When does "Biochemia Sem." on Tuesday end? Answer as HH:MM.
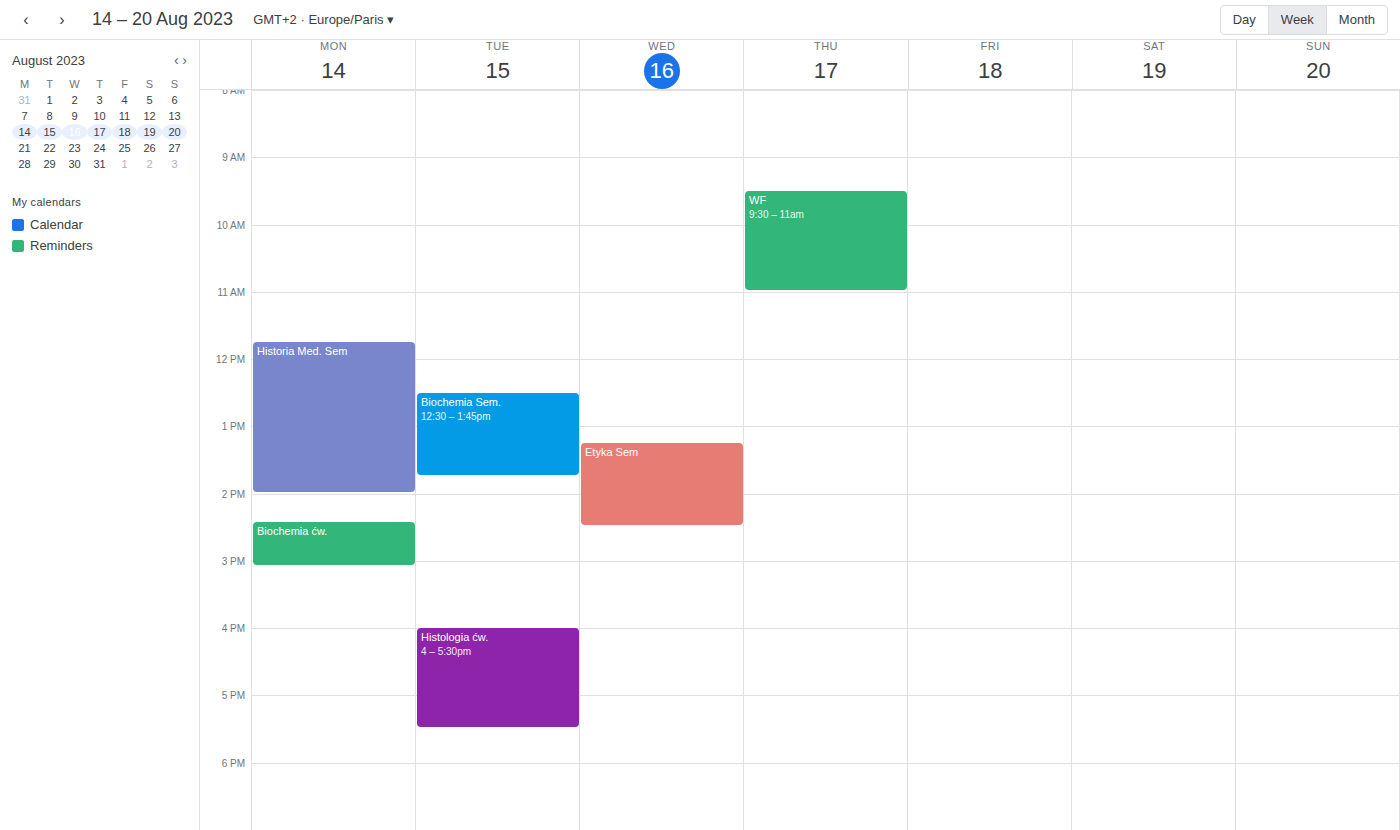
13:45